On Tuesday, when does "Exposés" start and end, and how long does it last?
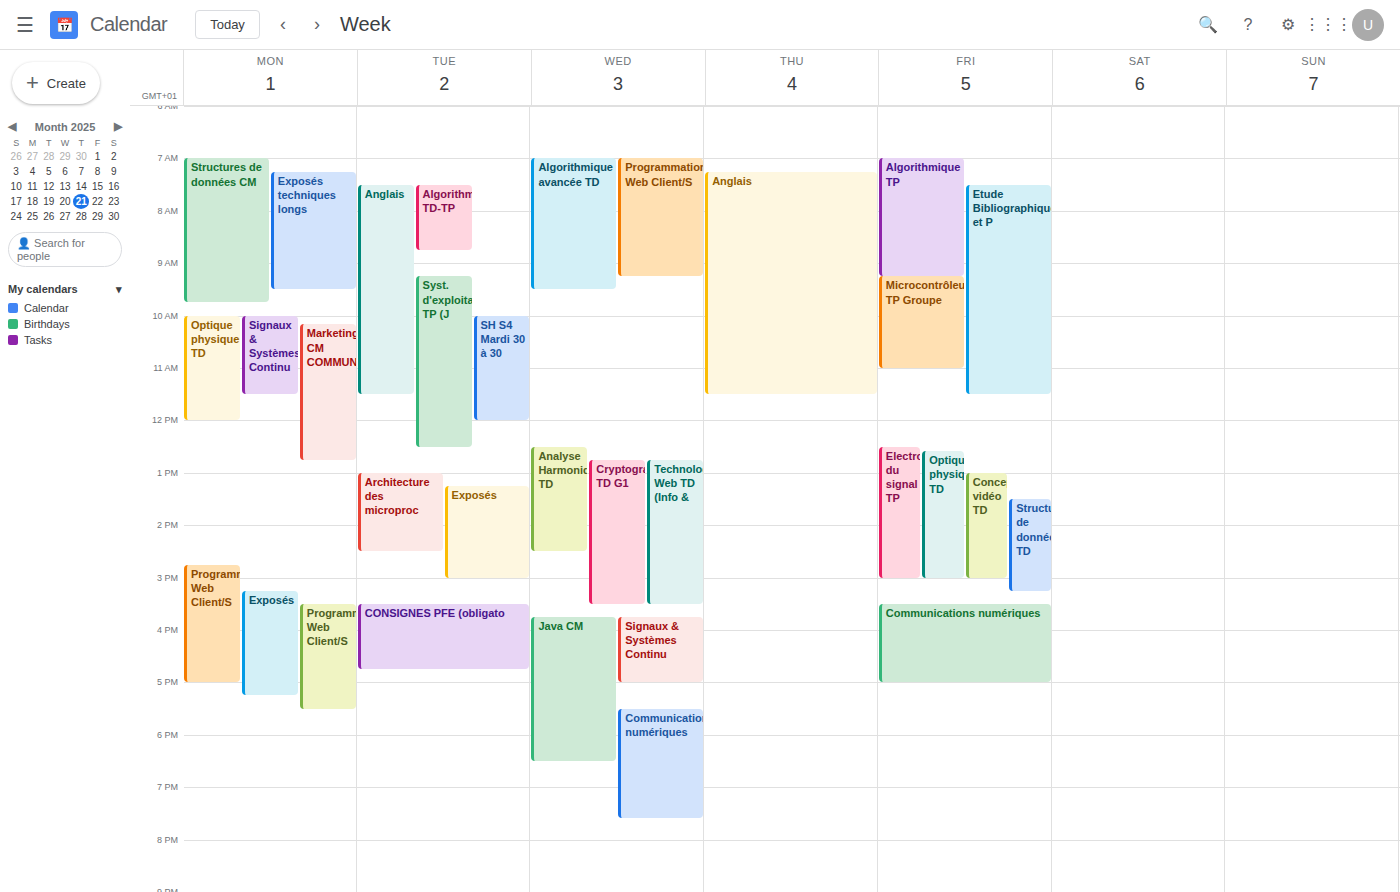
1:15 PM to 3:00 PM, 1 hour 45 minutes